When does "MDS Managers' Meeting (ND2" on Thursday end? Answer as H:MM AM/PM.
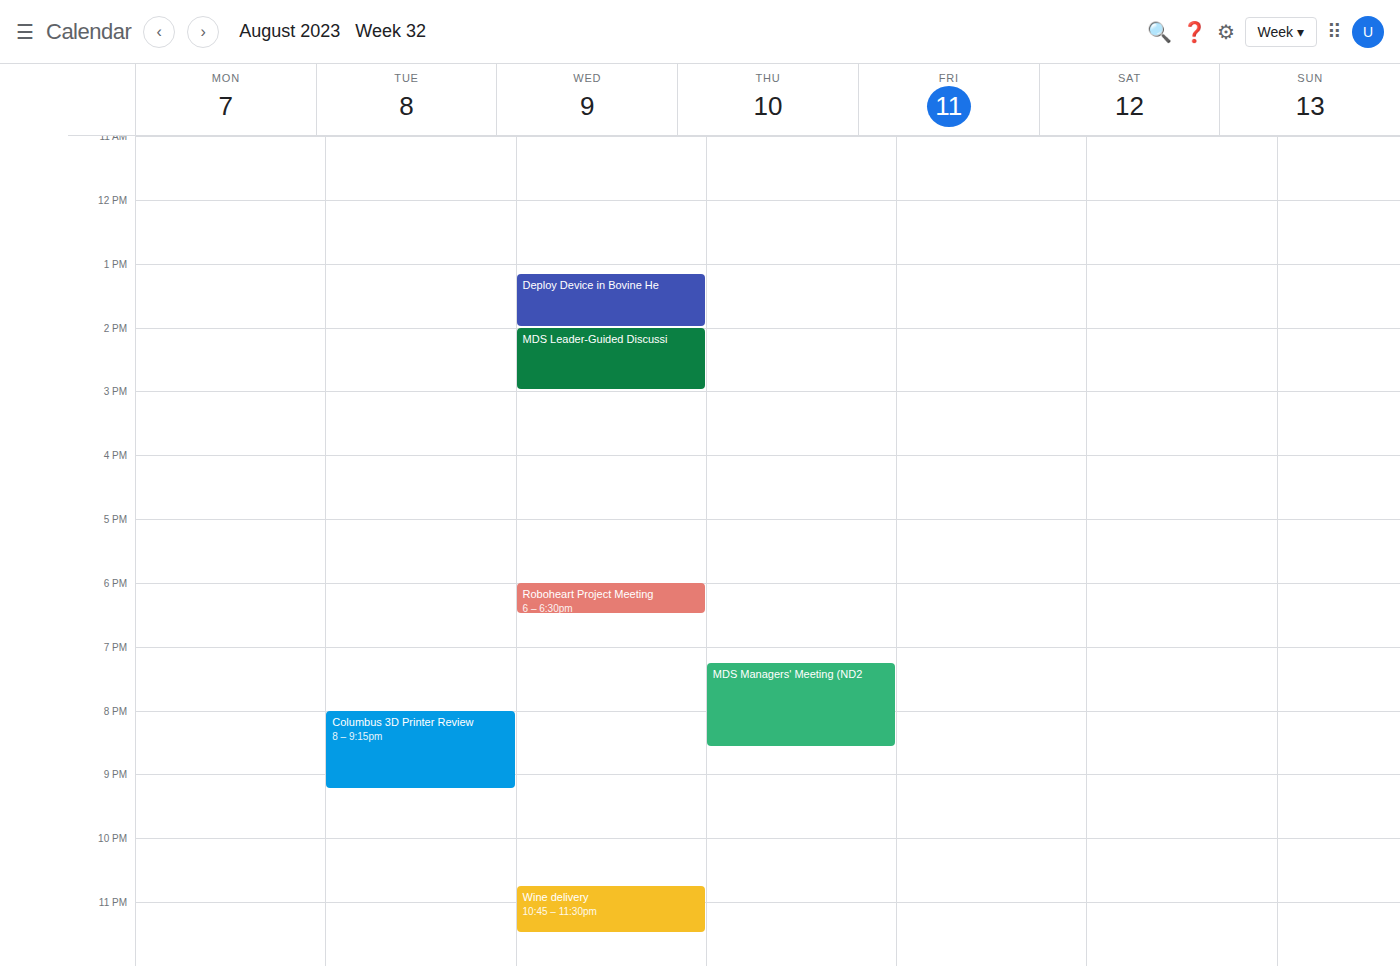
8:35 PM